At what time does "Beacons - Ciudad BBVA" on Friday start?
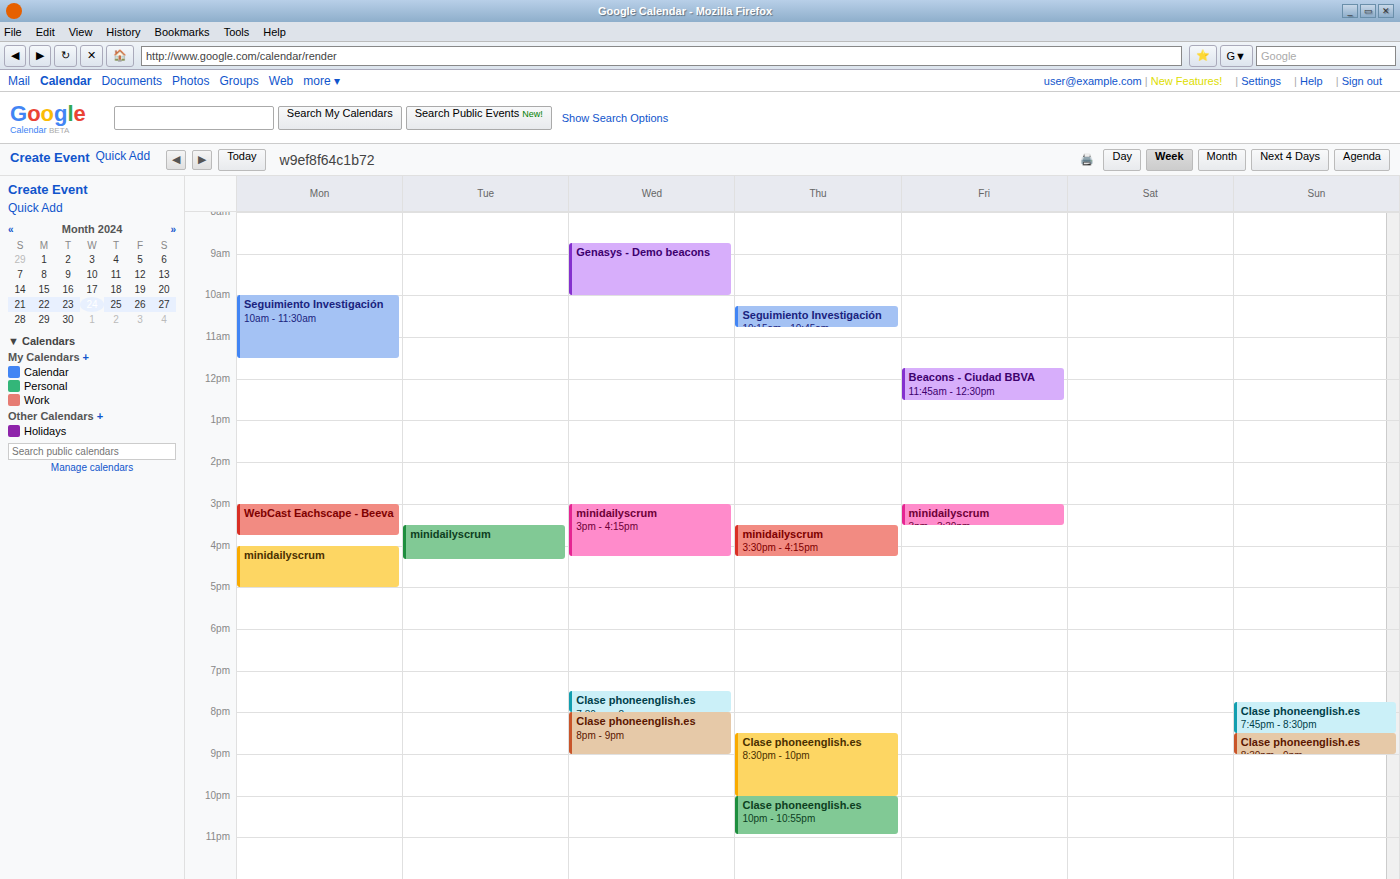
11:45 AM